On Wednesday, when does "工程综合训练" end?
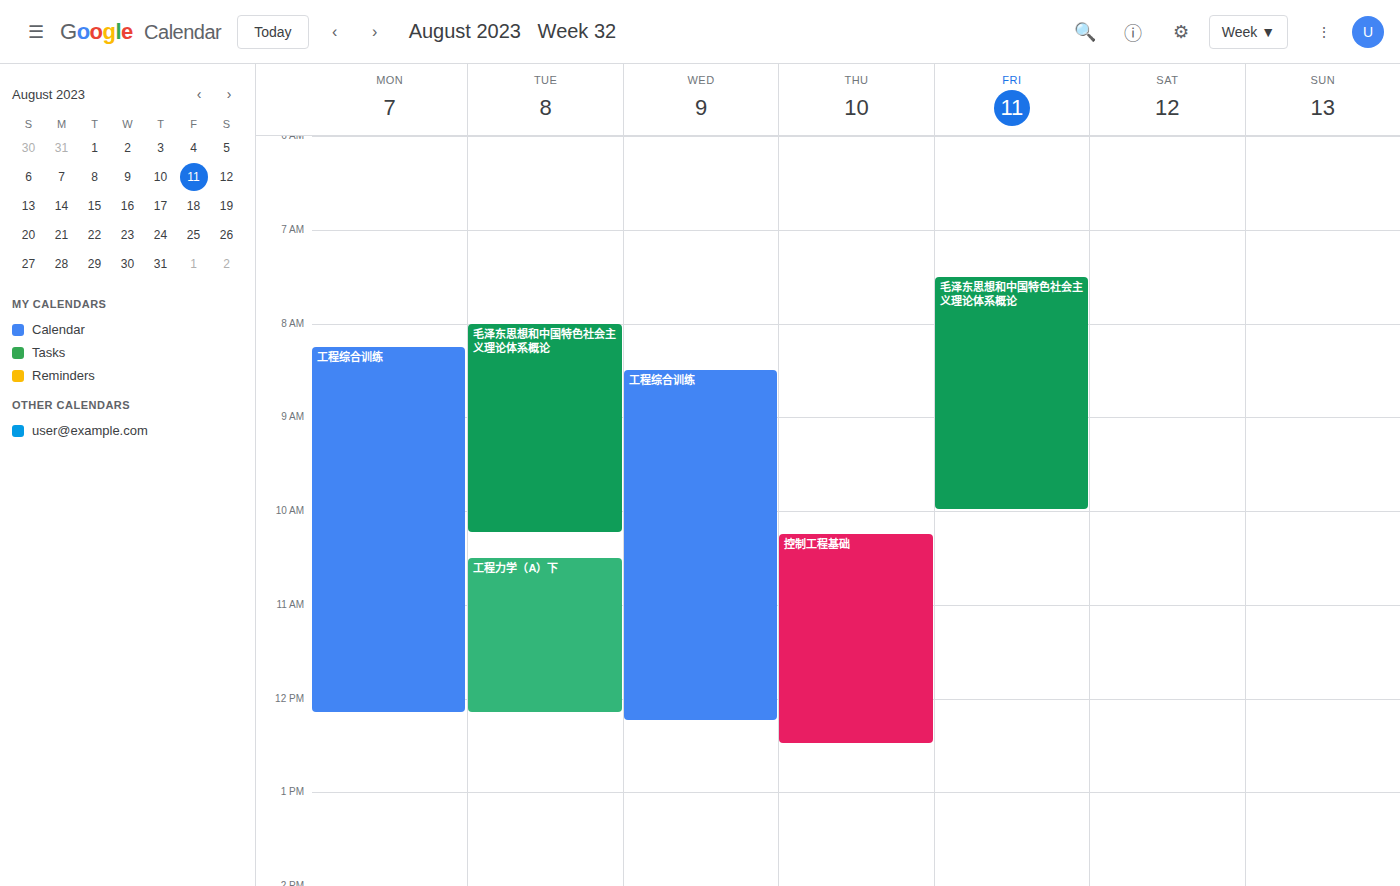
12:15 PM